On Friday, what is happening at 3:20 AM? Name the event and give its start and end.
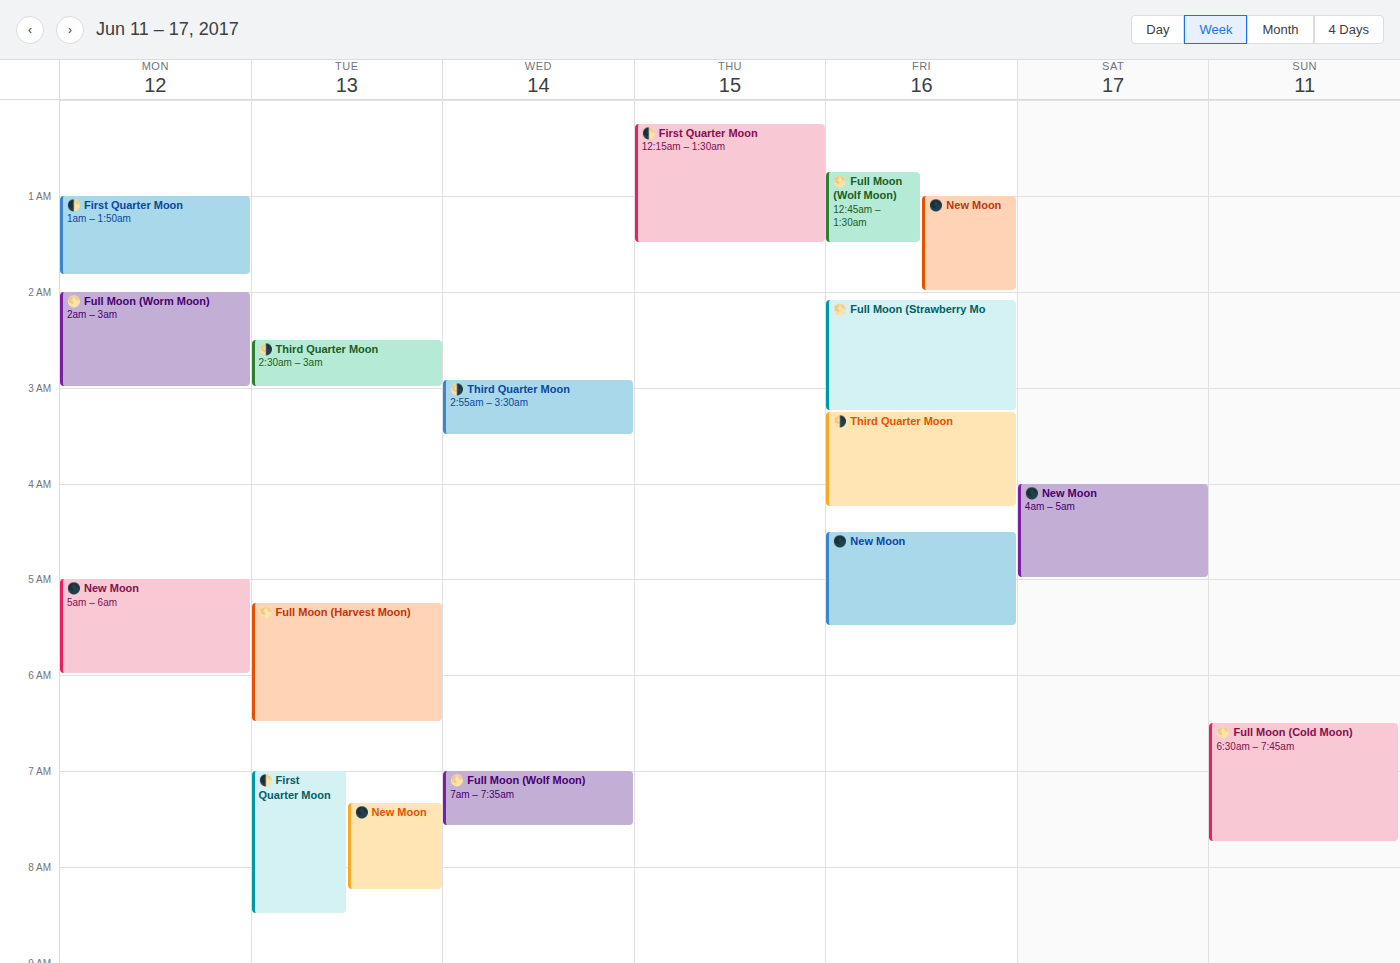
"🌗 Third Quarter Moon", 3:15 AM to 4:15 AM